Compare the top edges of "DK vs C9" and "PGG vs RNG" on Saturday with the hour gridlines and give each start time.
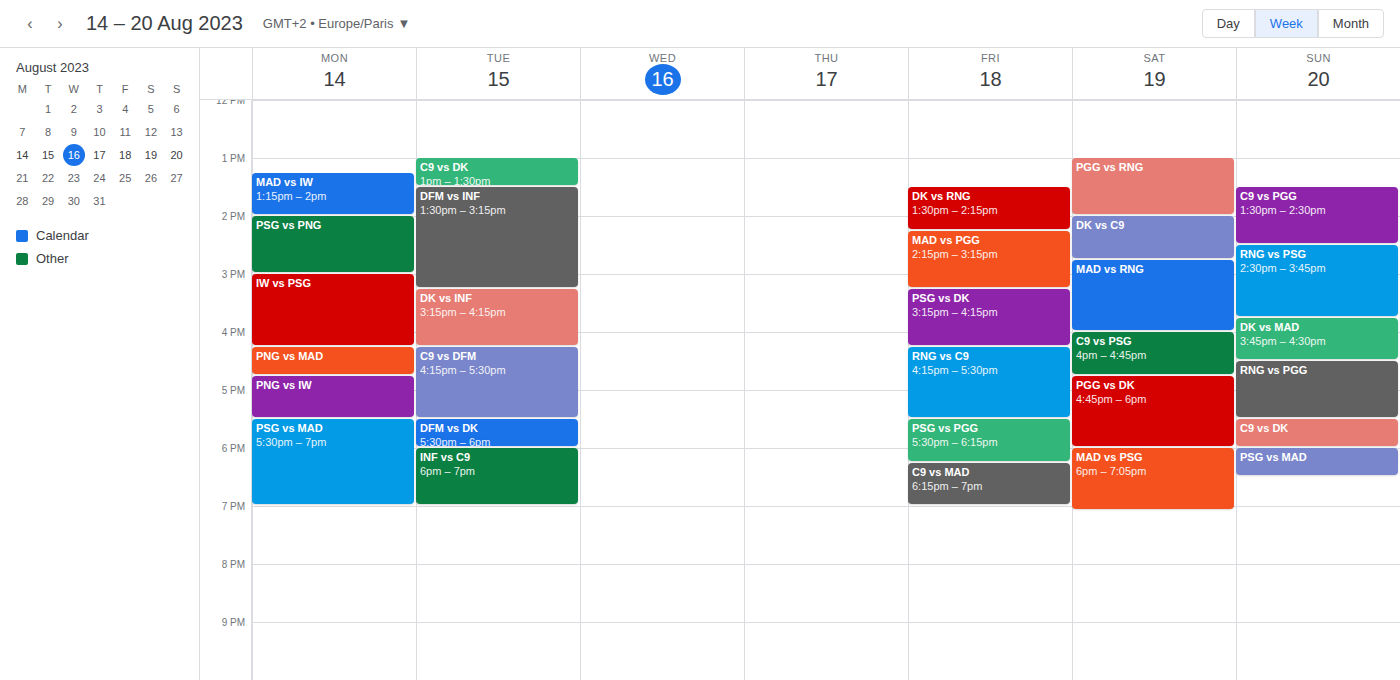
"DK vs C9": 2:00 PM, exactly on the 2 PM line. "PGG vs RNG": 1:00 PM, exactly on the 1 PM line.